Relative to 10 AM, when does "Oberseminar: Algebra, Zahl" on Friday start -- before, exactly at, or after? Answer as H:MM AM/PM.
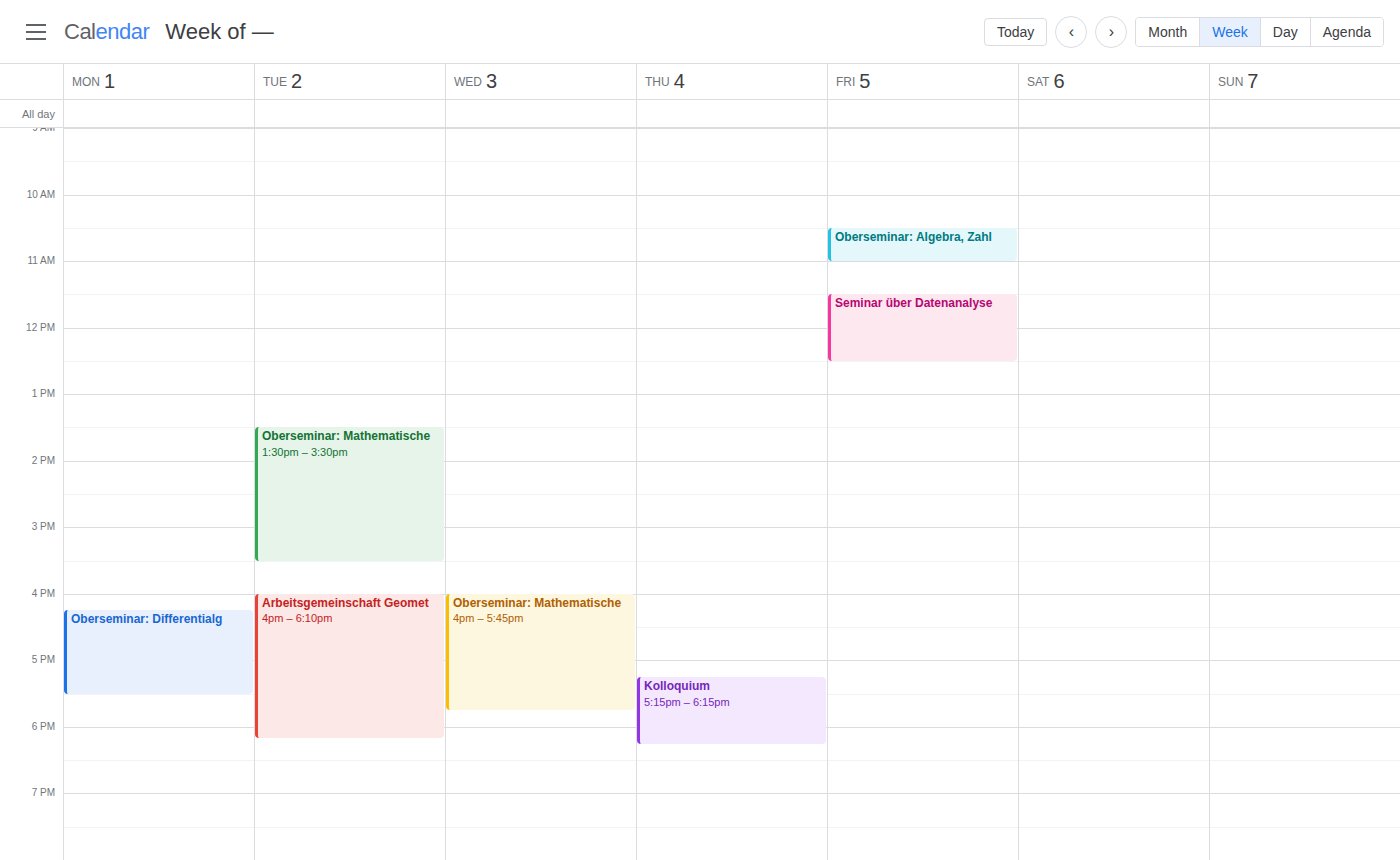
10:30 AM -- after 10 AM, 30 minutes below the 10 AM line.